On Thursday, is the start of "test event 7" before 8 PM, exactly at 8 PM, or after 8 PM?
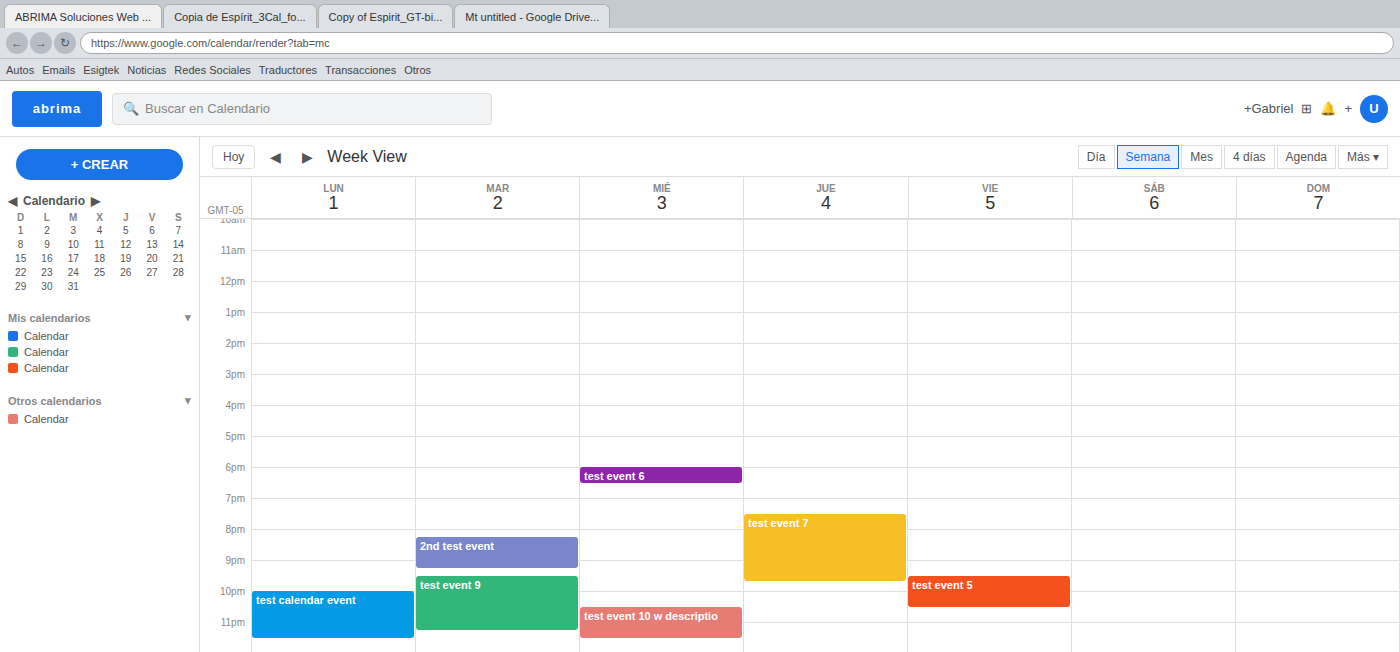
7:30 PM -- before 8 PM, 30 minutes above the 8 PM line.